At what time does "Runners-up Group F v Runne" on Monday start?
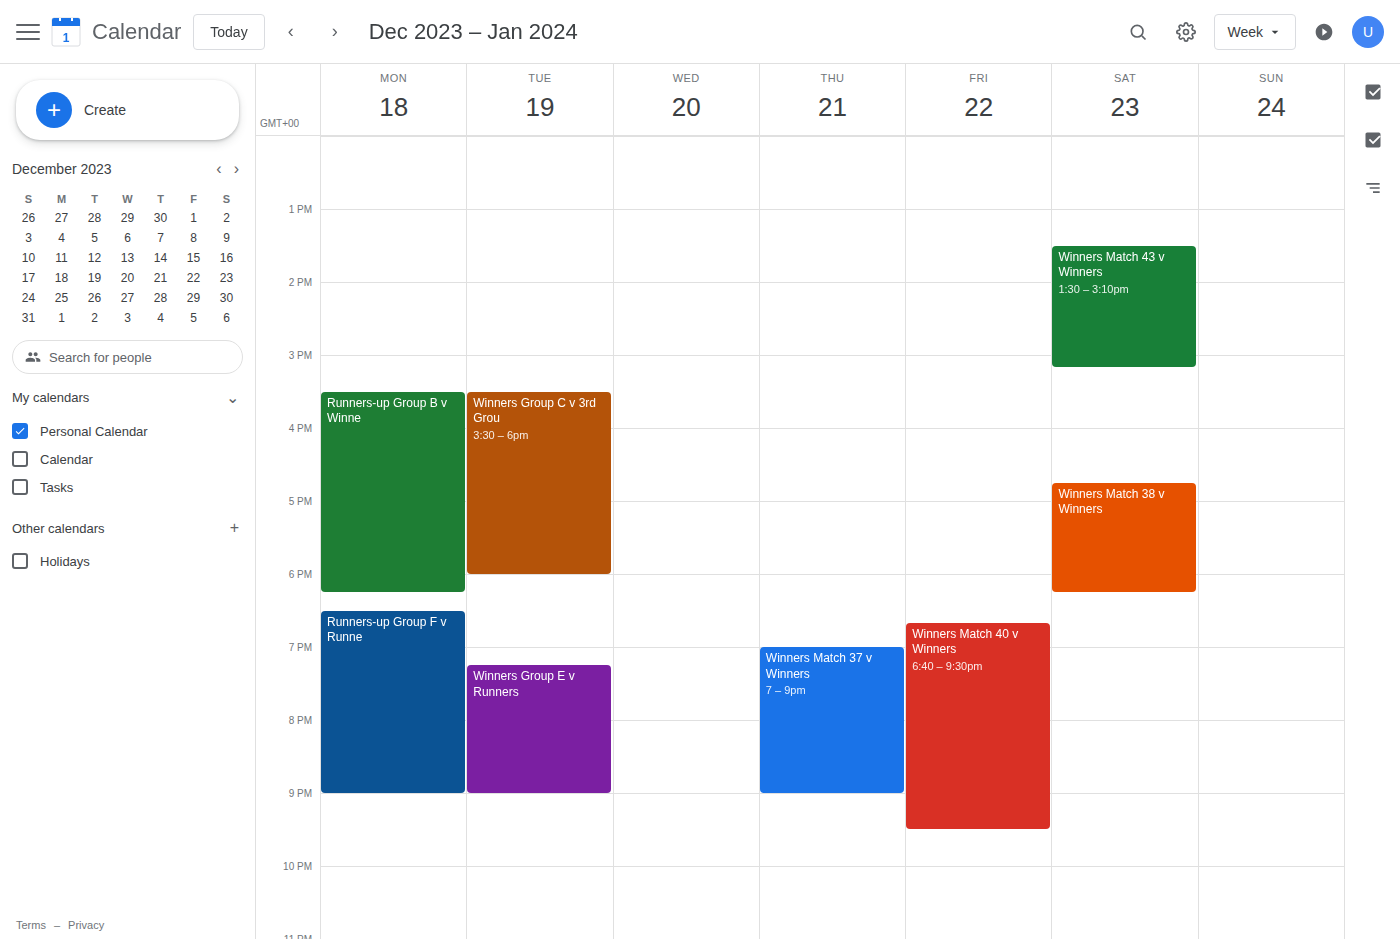
6:30 PM